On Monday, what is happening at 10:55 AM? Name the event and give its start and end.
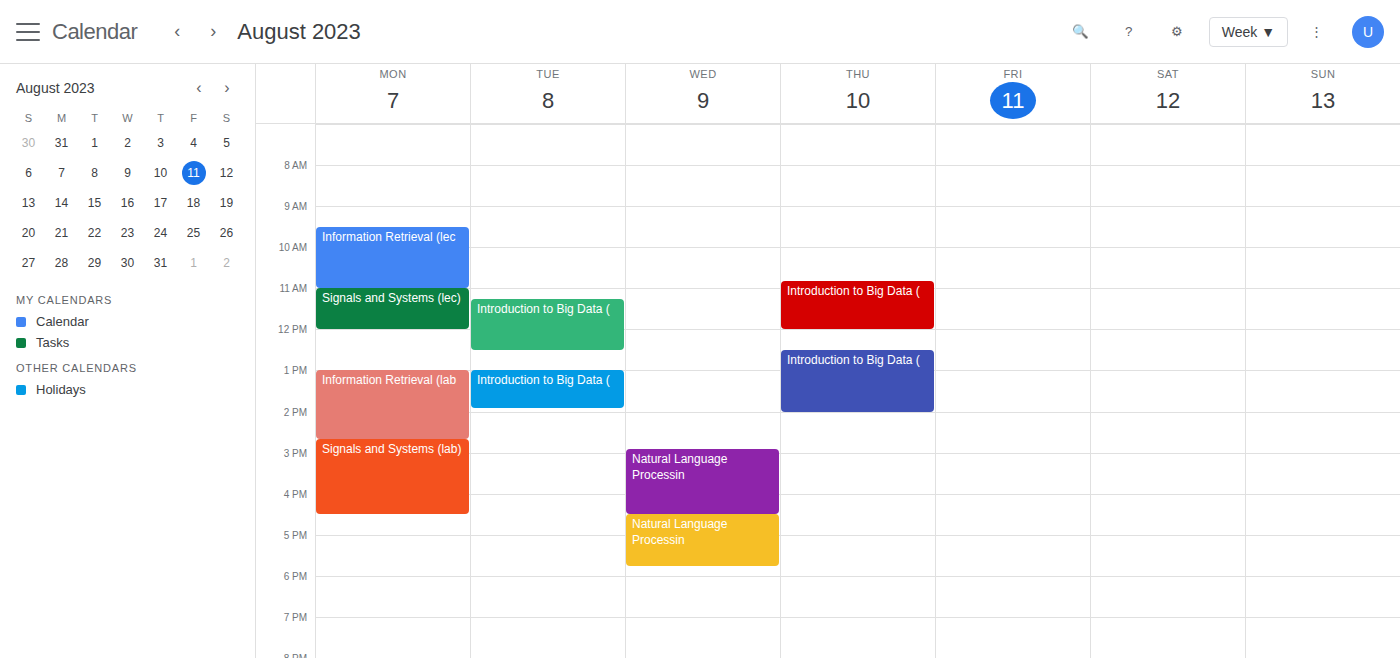
"Information Retrieval (lec", 9:30 AM to 11:00 AM